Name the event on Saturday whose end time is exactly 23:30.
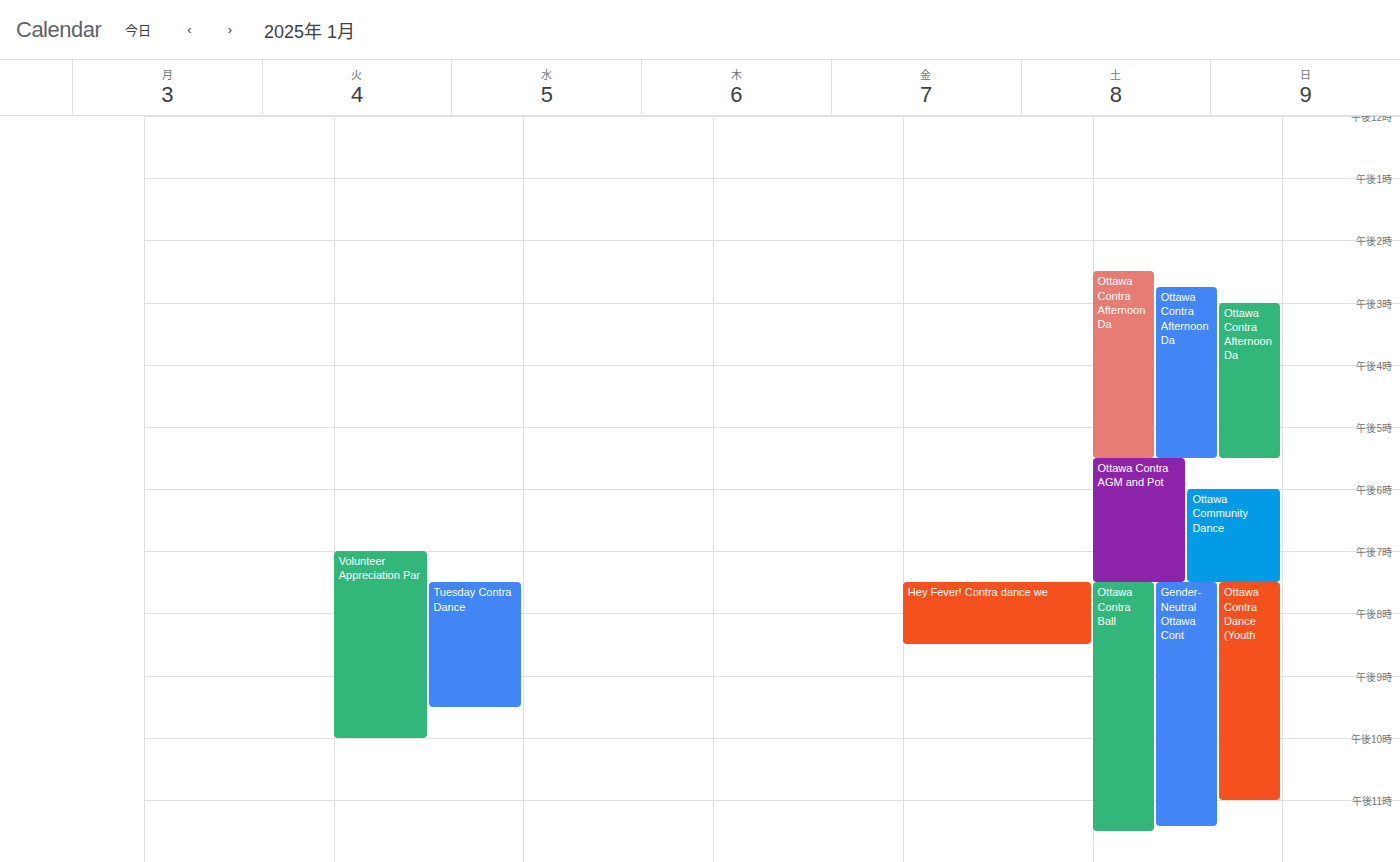
"Ottawa Contra Ball"